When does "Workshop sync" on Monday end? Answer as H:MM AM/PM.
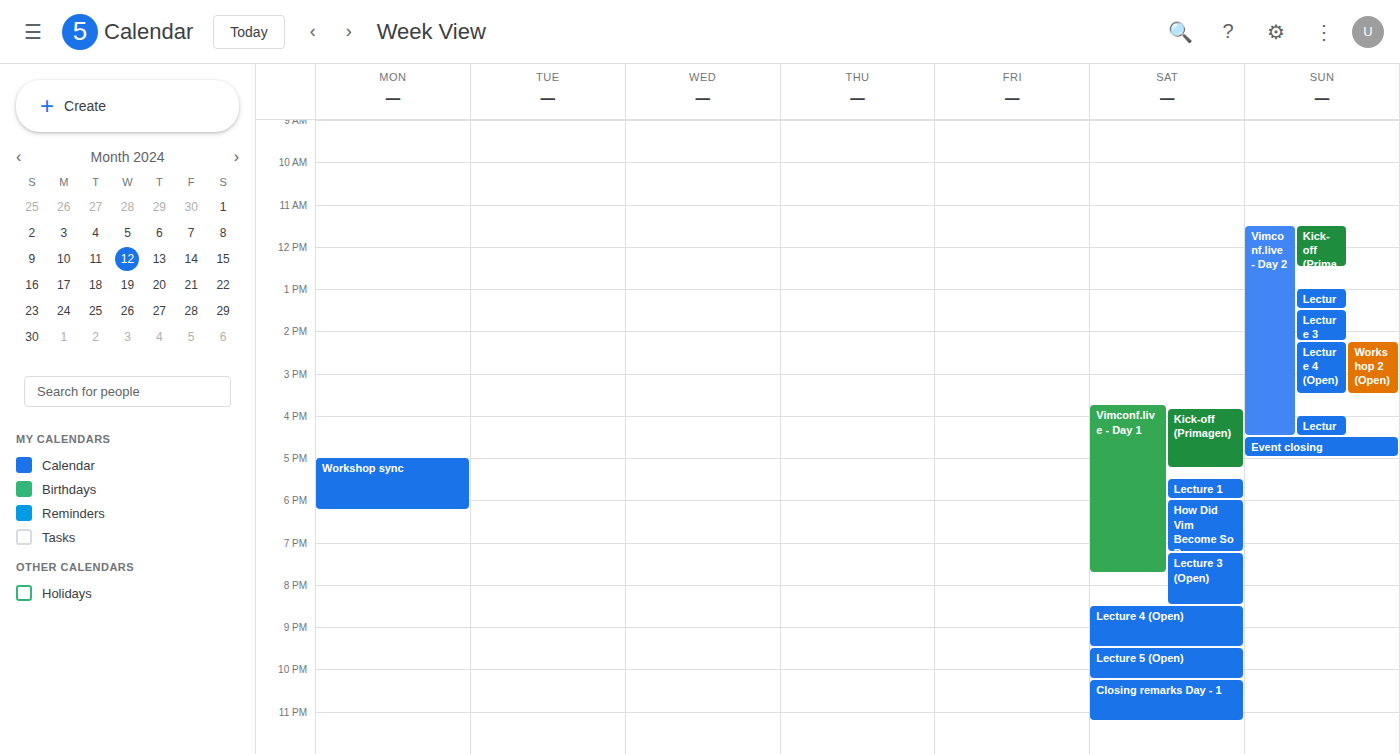
6:15 PM